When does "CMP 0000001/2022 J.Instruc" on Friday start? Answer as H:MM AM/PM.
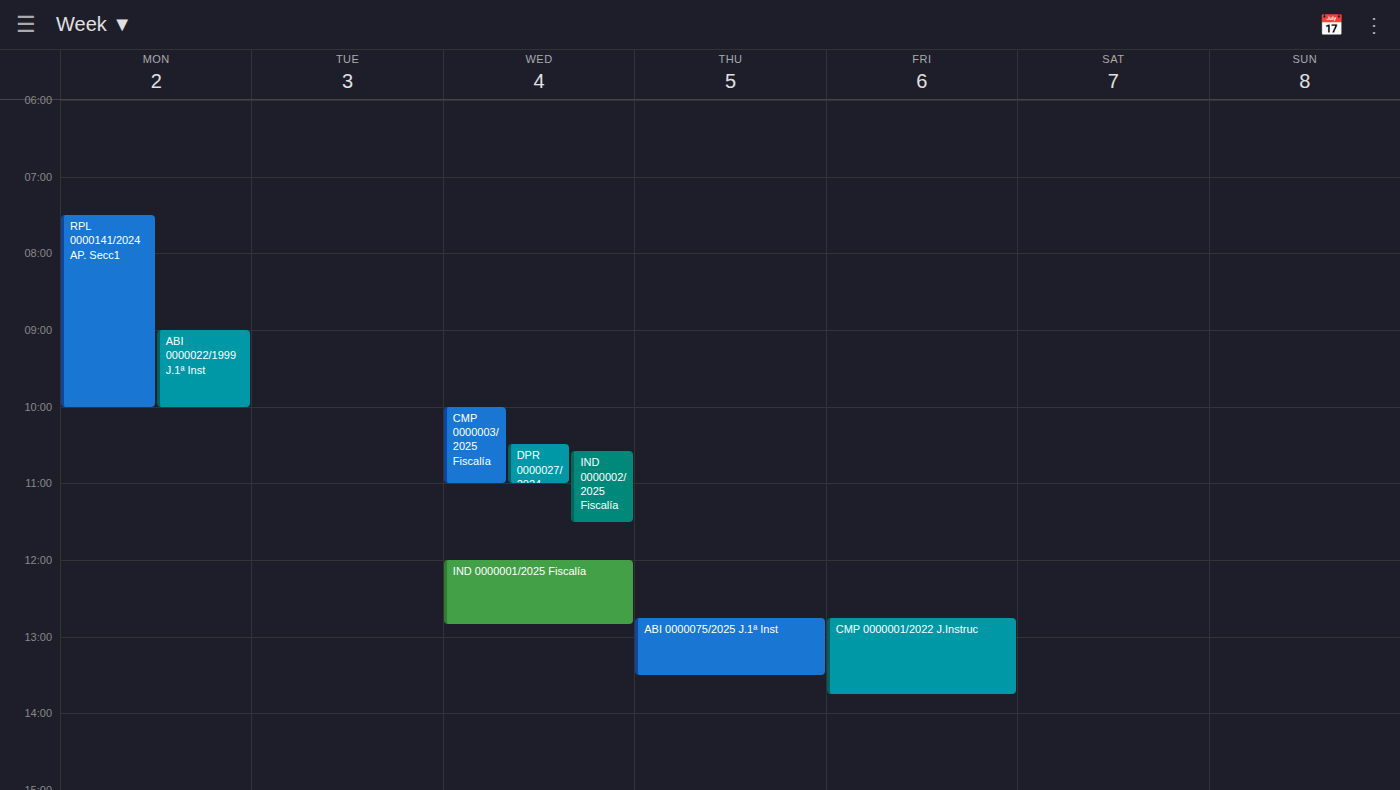
12:45 PM